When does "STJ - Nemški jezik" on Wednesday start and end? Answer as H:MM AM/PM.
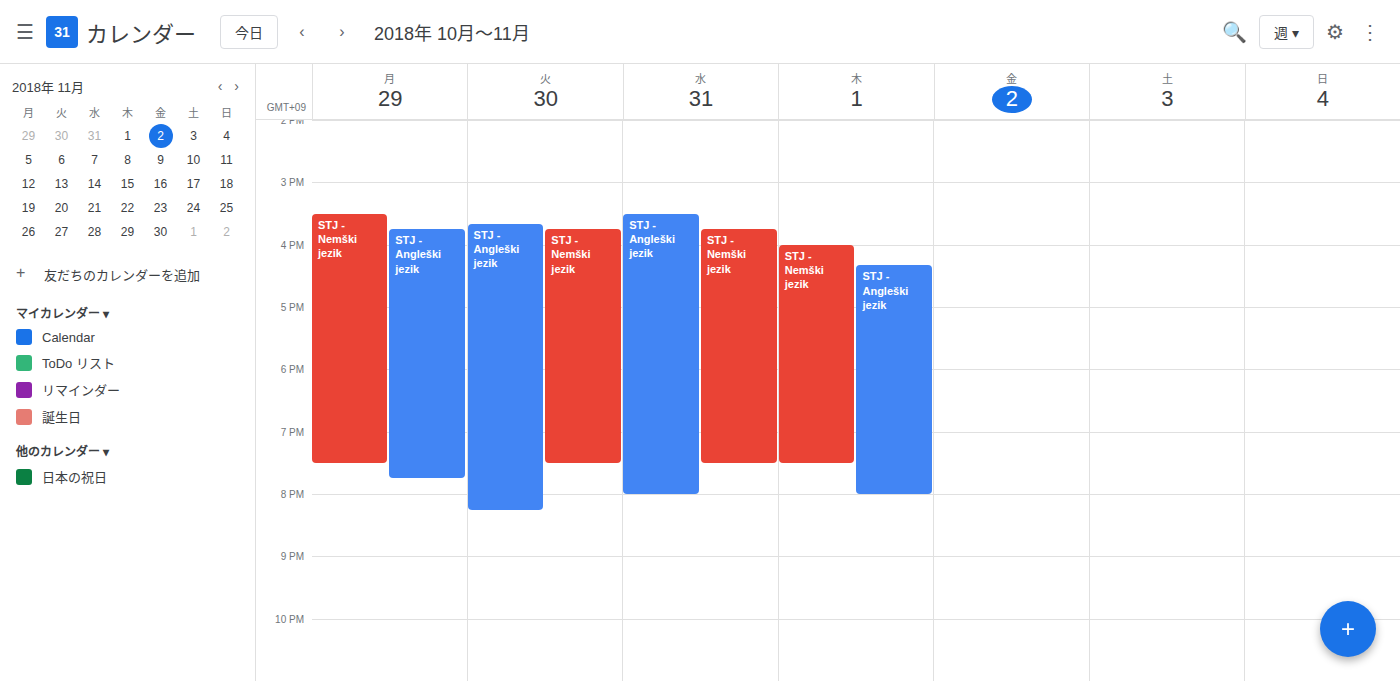
3:45 PM to 7:30 PM